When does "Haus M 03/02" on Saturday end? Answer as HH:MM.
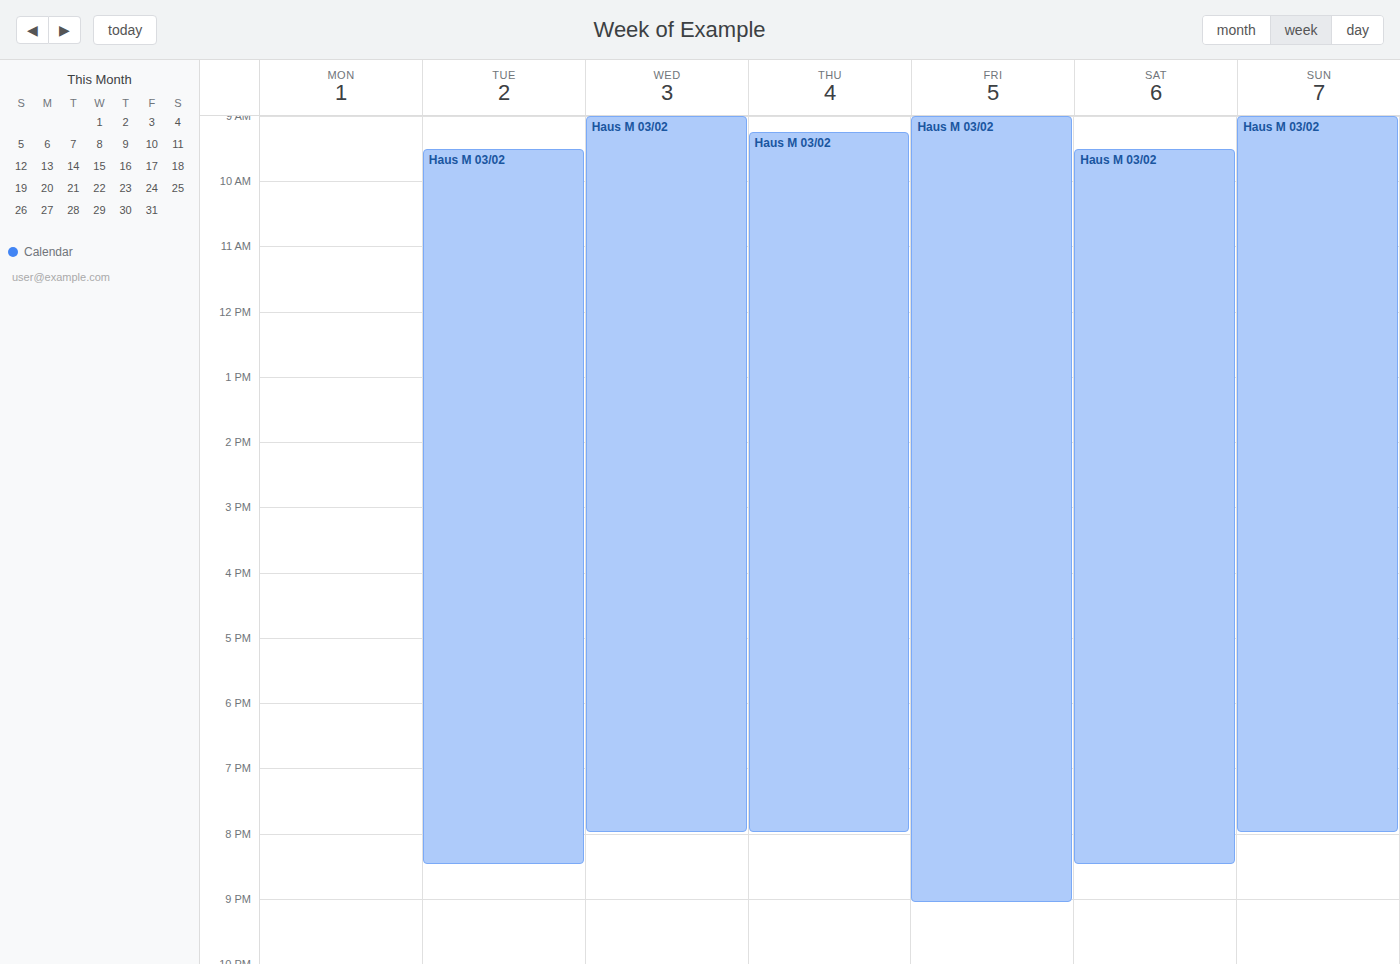
20:30